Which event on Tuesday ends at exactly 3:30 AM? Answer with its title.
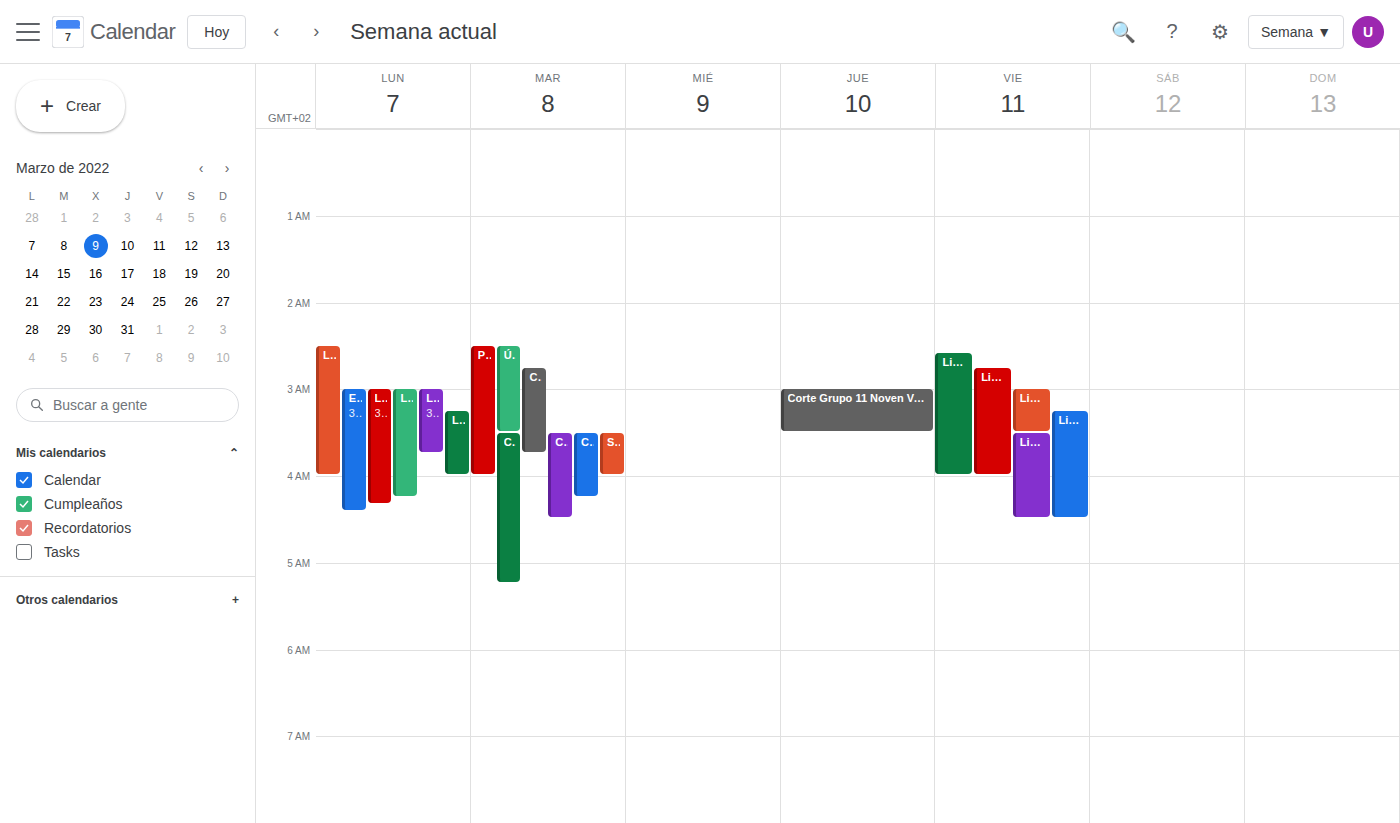
"Última Banca Noven Verão 2"